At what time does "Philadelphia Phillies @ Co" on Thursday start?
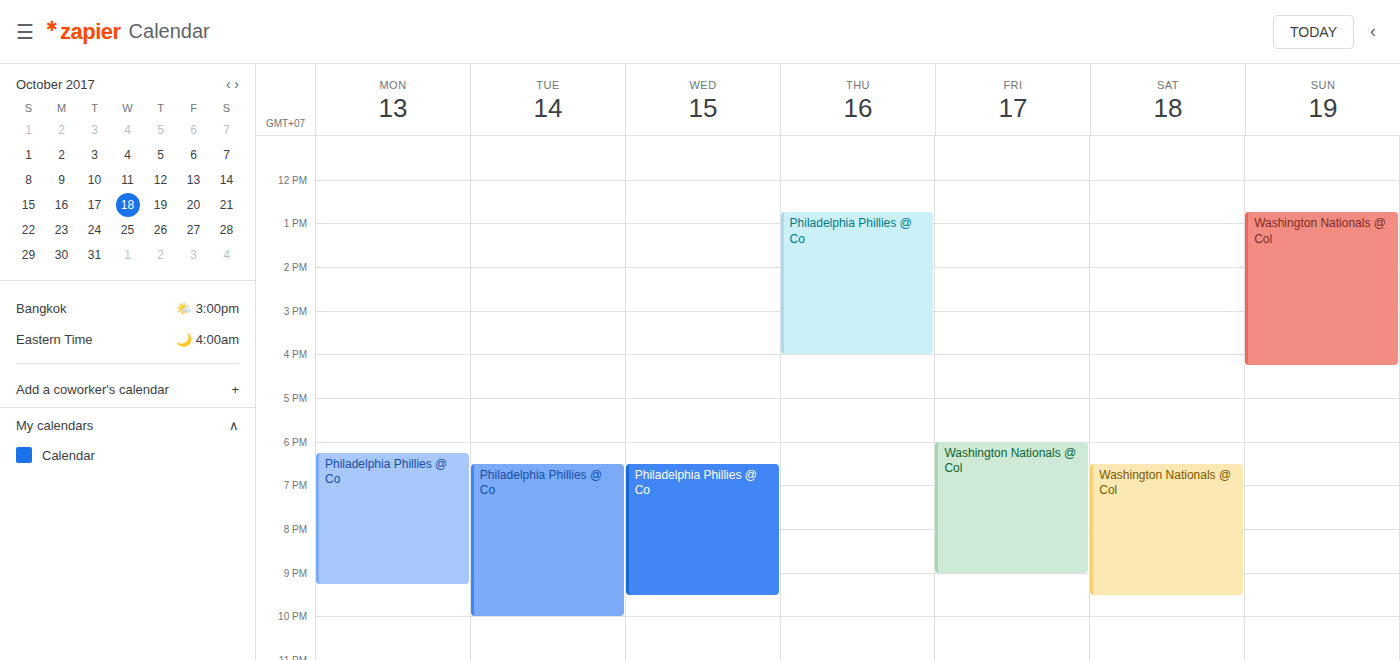
12:45 PM